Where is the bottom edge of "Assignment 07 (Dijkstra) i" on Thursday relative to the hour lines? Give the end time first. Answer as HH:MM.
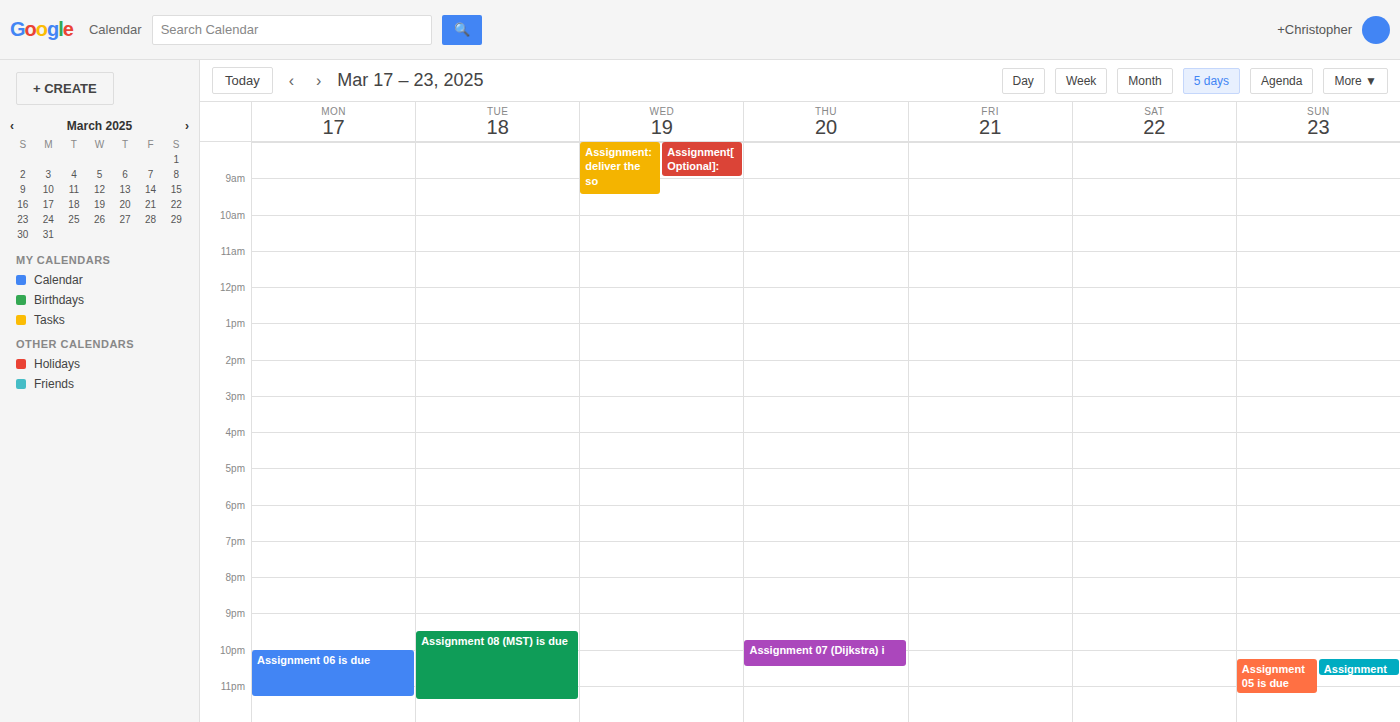
22:30 -- halfway between the 22:00 and 23:00 lines.